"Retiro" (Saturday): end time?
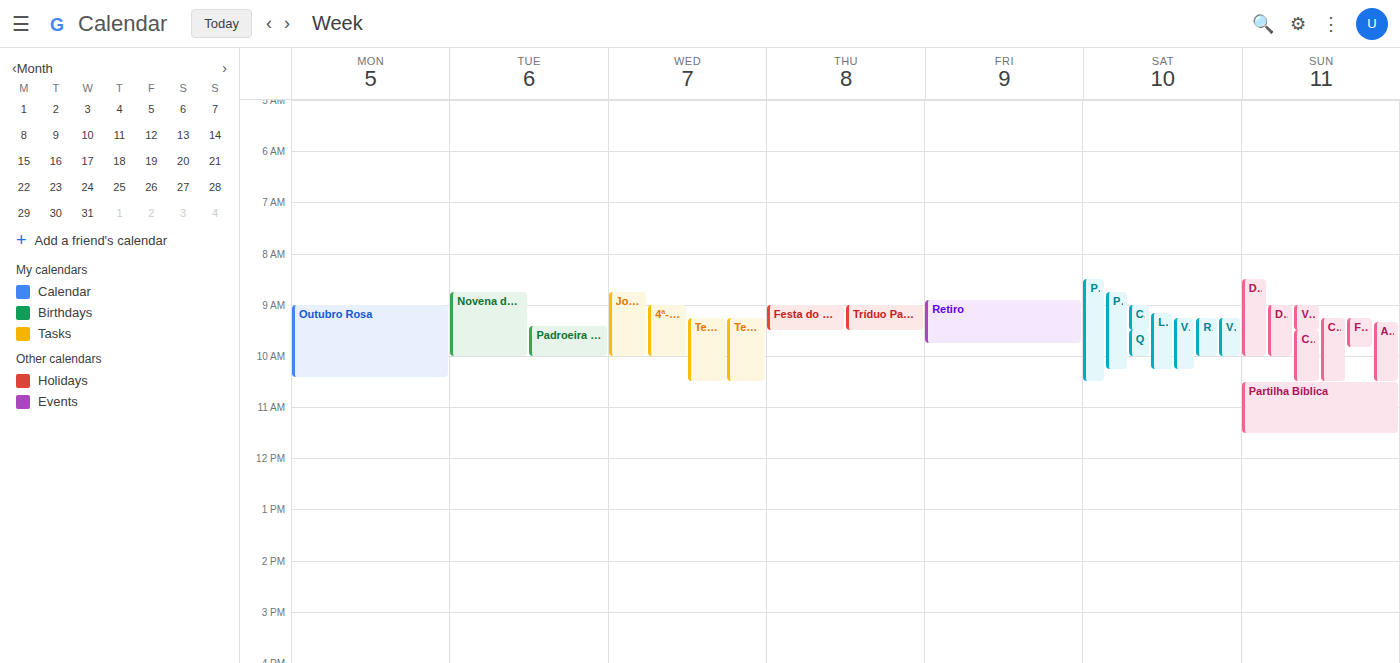
10:00 AM